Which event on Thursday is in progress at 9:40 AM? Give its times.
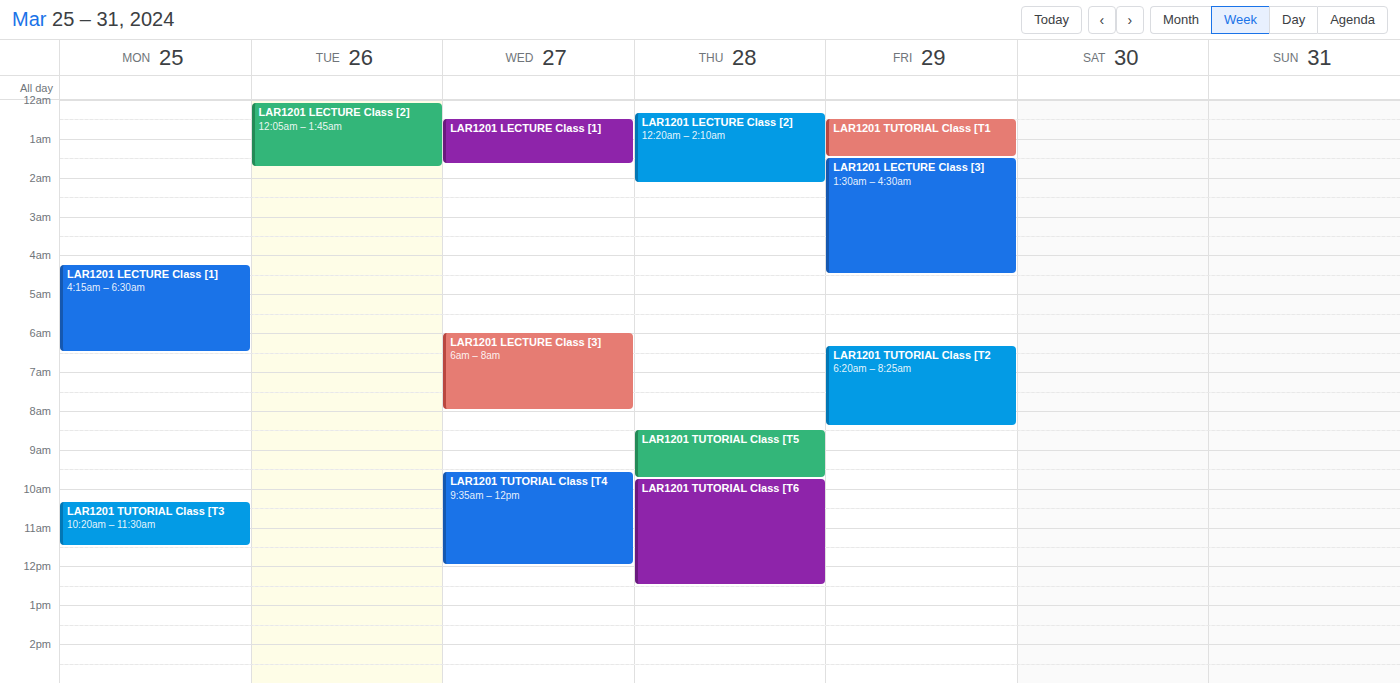
"LAR1201 TUTORIAL Class [T5", 8:30 AM to 9:45 AM